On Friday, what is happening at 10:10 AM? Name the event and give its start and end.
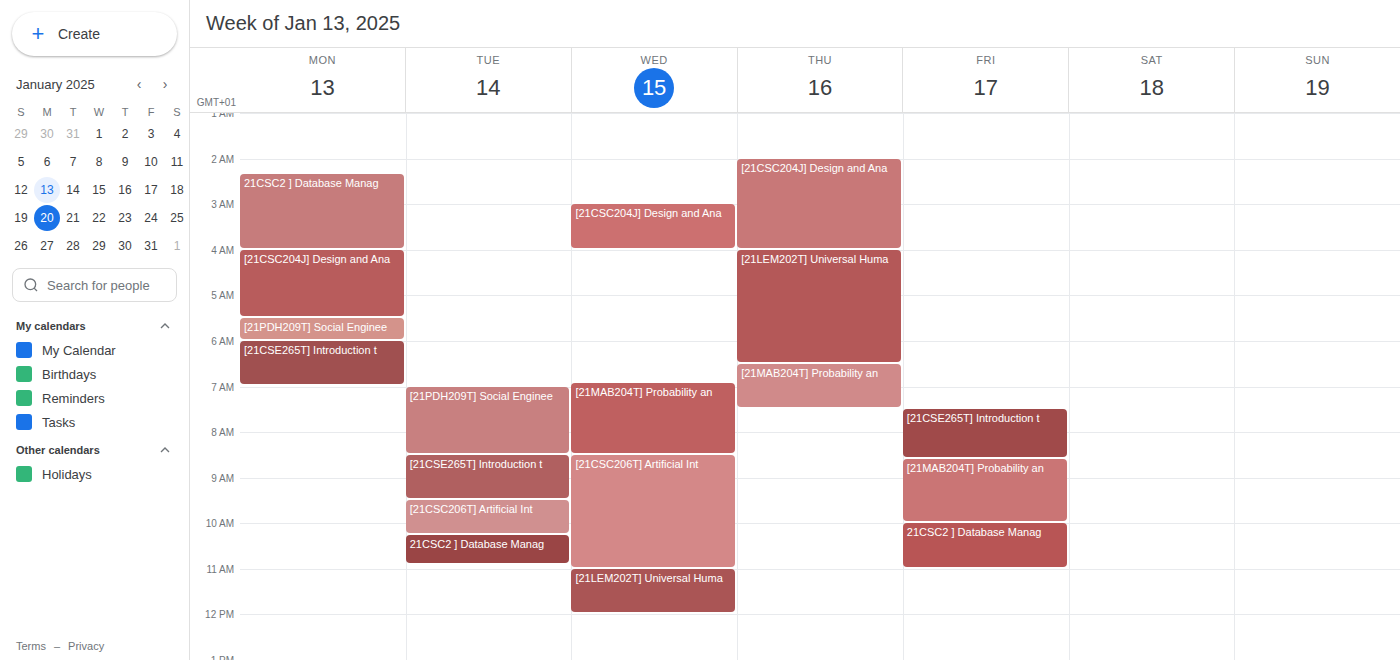
"21CSC2 ] Database Manag", 10:00 AM to 11:00 AM